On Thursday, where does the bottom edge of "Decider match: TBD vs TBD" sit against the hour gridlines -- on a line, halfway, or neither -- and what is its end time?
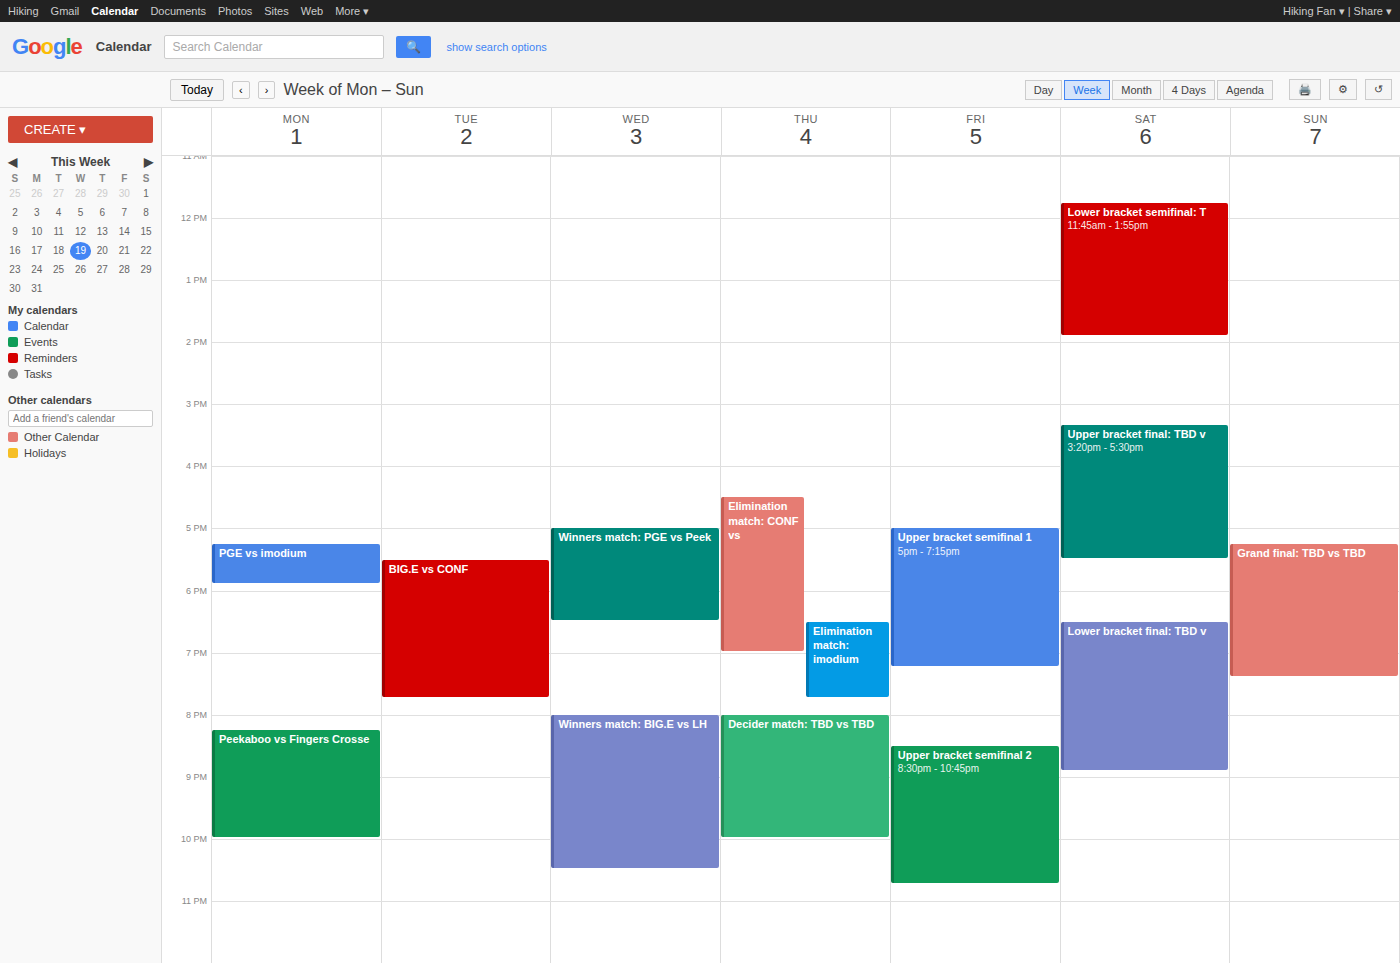
10:00 PM -- exactly on the 10 PM line.